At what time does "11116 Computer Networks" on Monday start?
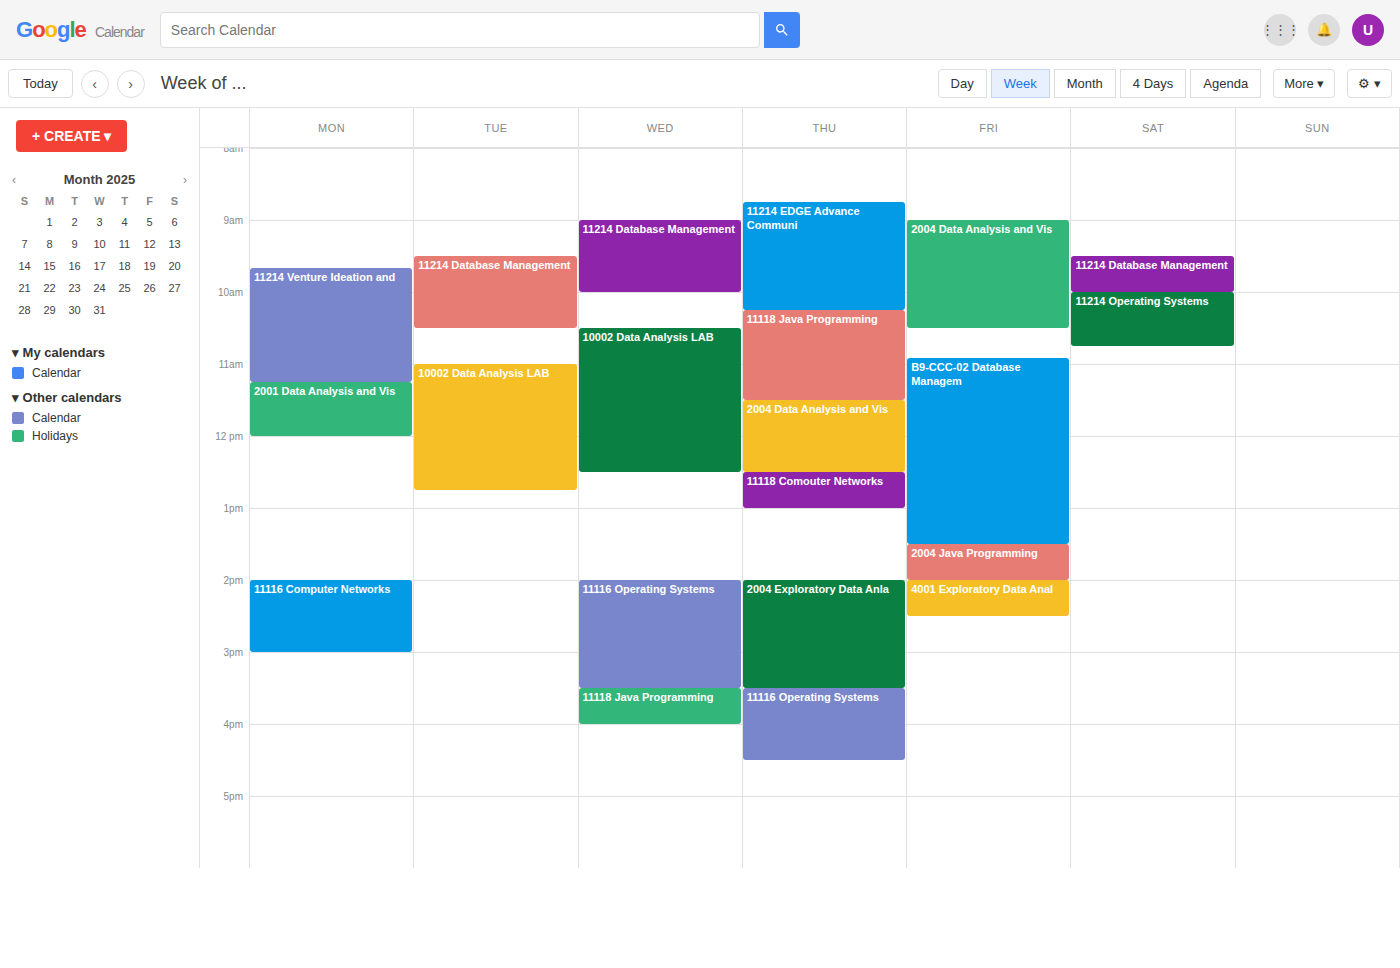
14:00